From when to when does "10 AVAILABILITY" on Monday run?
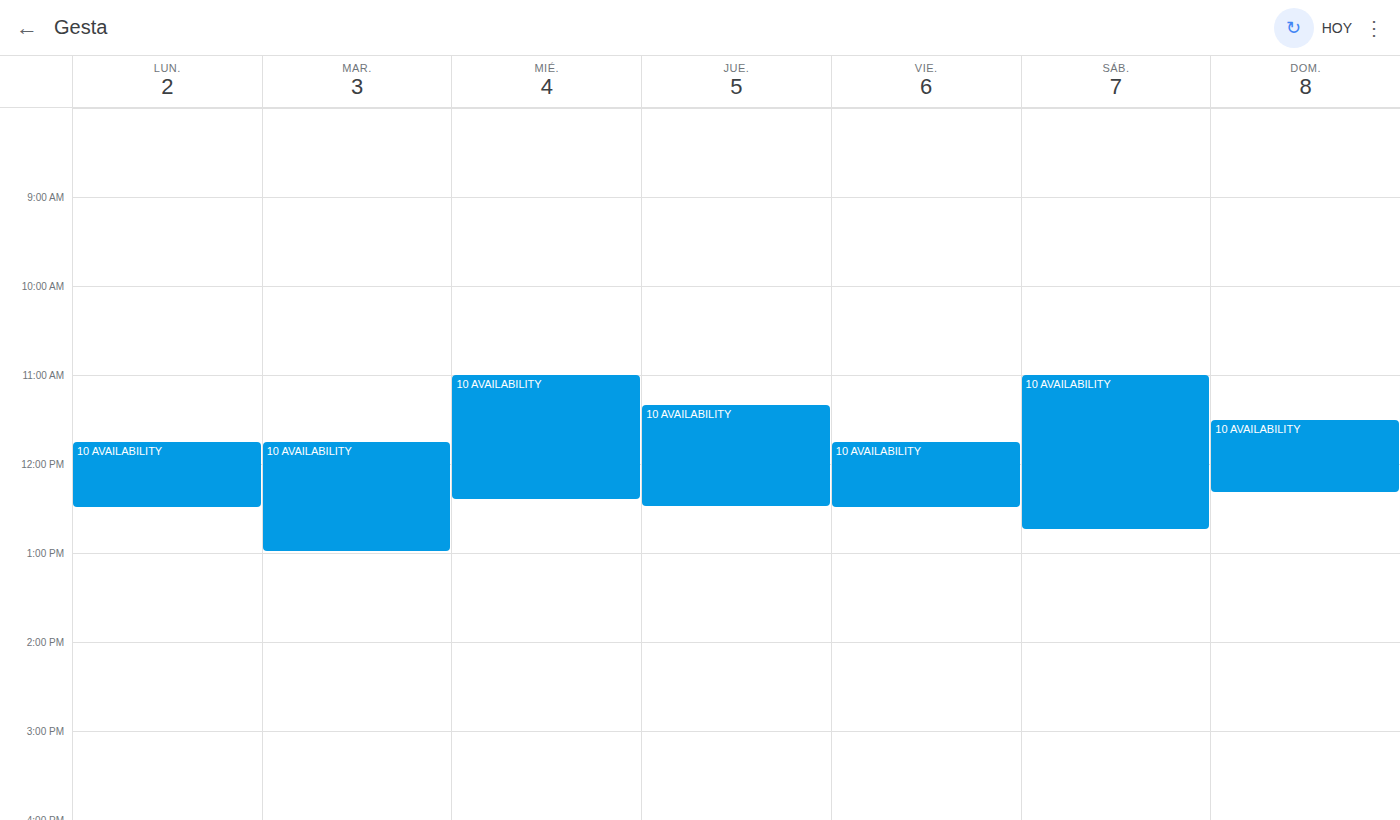
11:45 AM to 12:30 PM